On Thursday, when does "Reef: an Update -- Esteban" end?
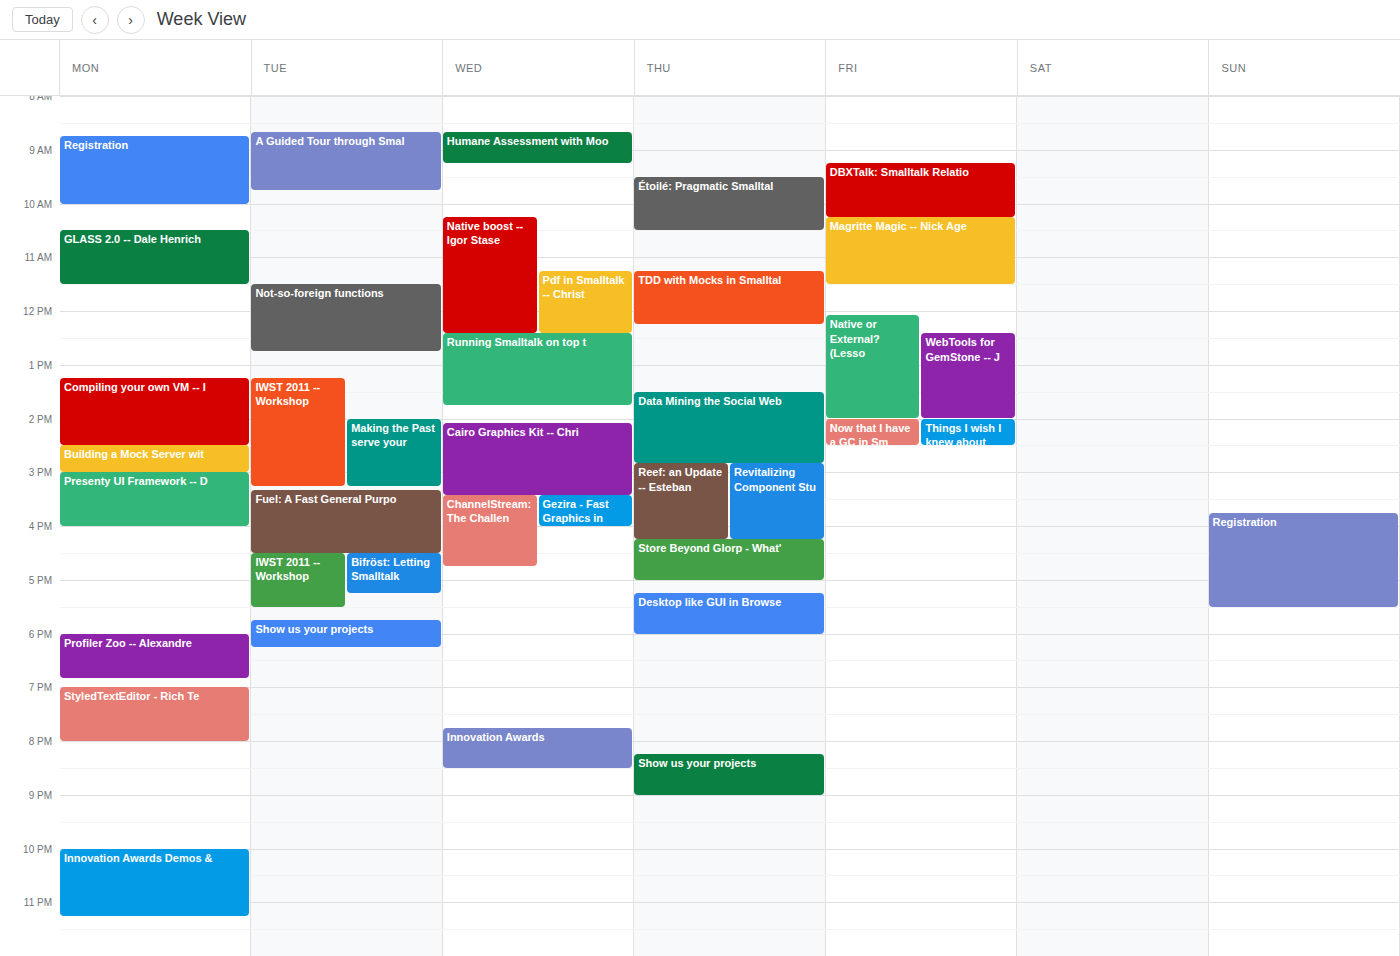
4:15 PM